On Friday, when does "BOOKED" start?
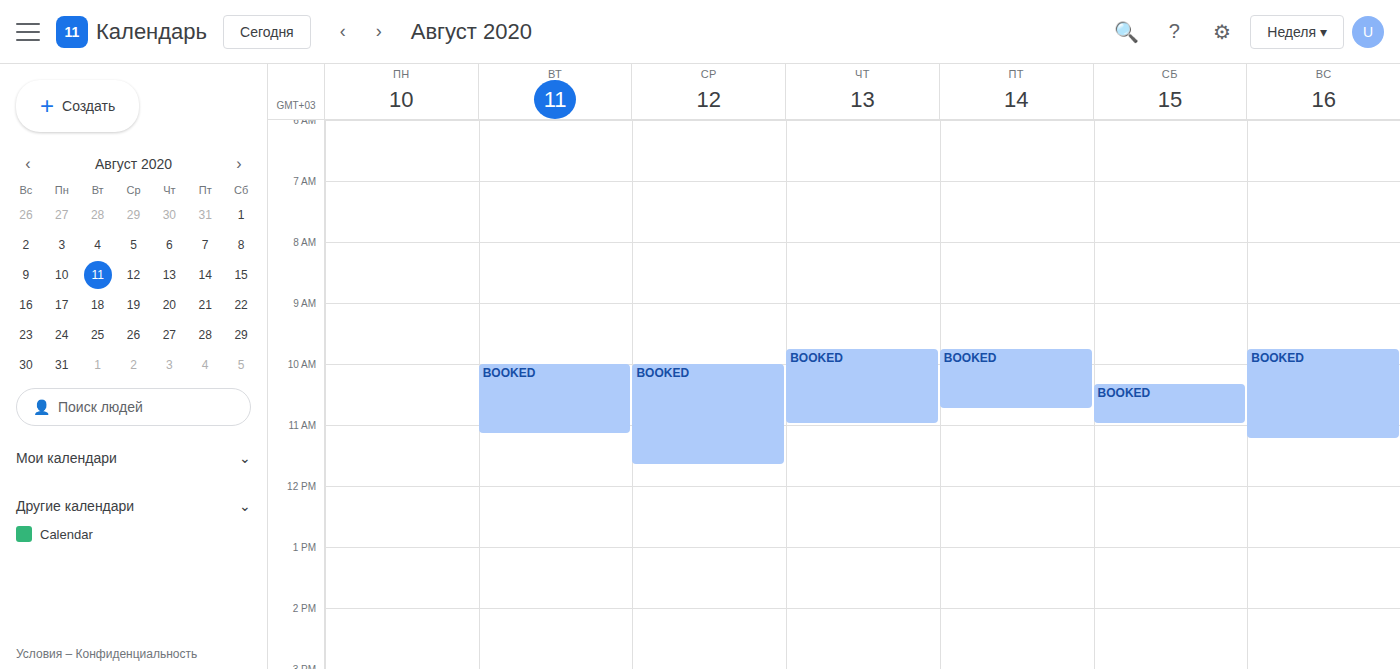
9:45 AM